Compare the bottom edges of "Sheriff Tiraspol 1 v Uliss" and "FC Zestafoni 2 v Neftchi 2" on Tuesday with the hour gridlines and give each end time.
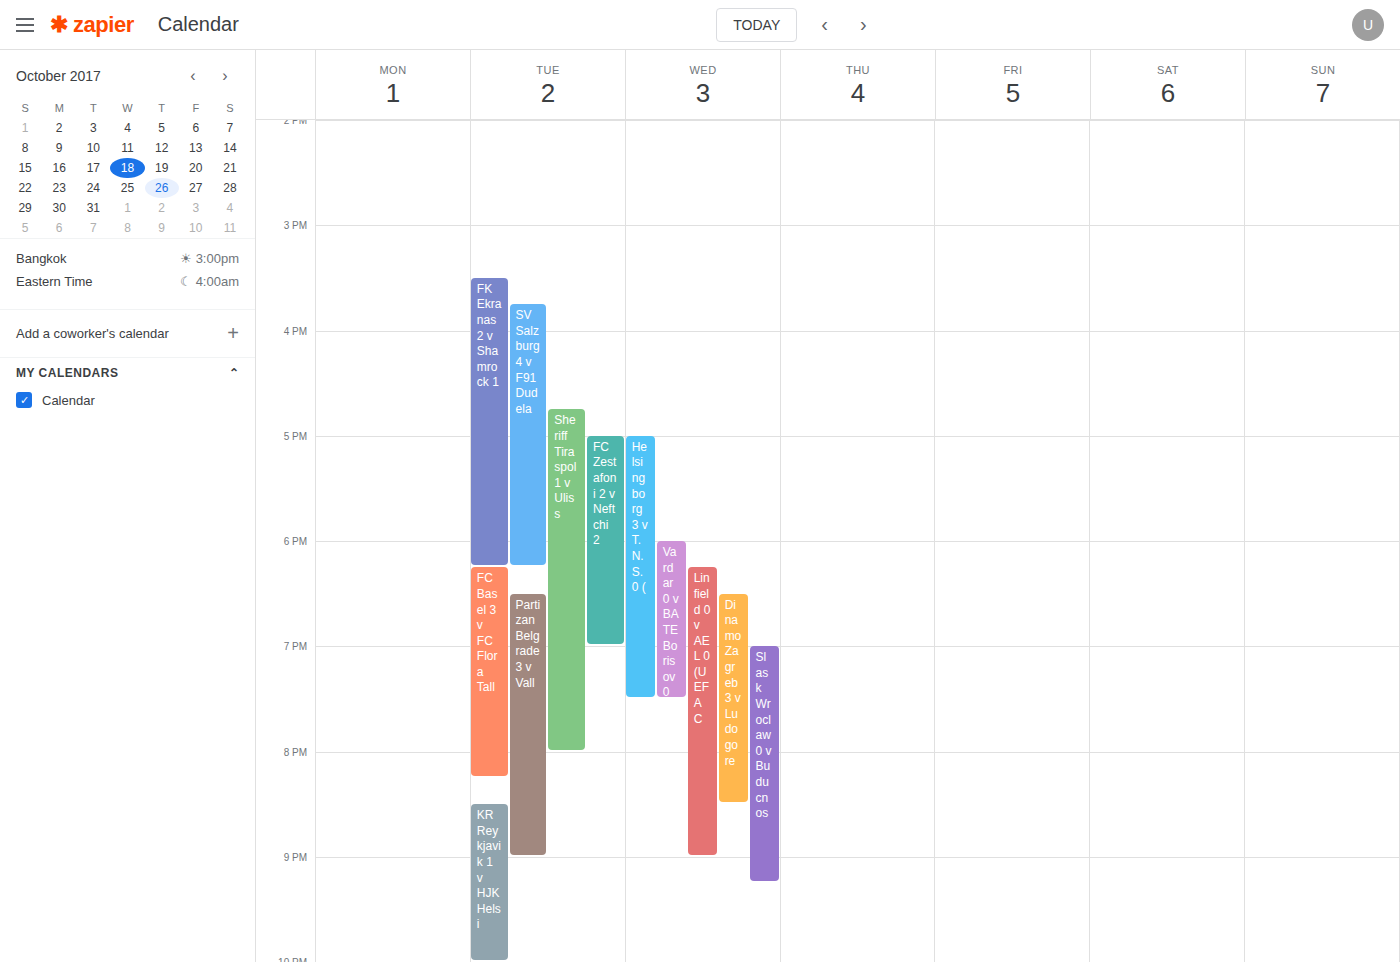
"Sheriff Tiraspol 1 v Uliss": 8:00 PM, exactly on the 8 PM line. "FC Zestafoni 2 v Neftchi 2": 7:00 PM, exactly on the 7 PM line.